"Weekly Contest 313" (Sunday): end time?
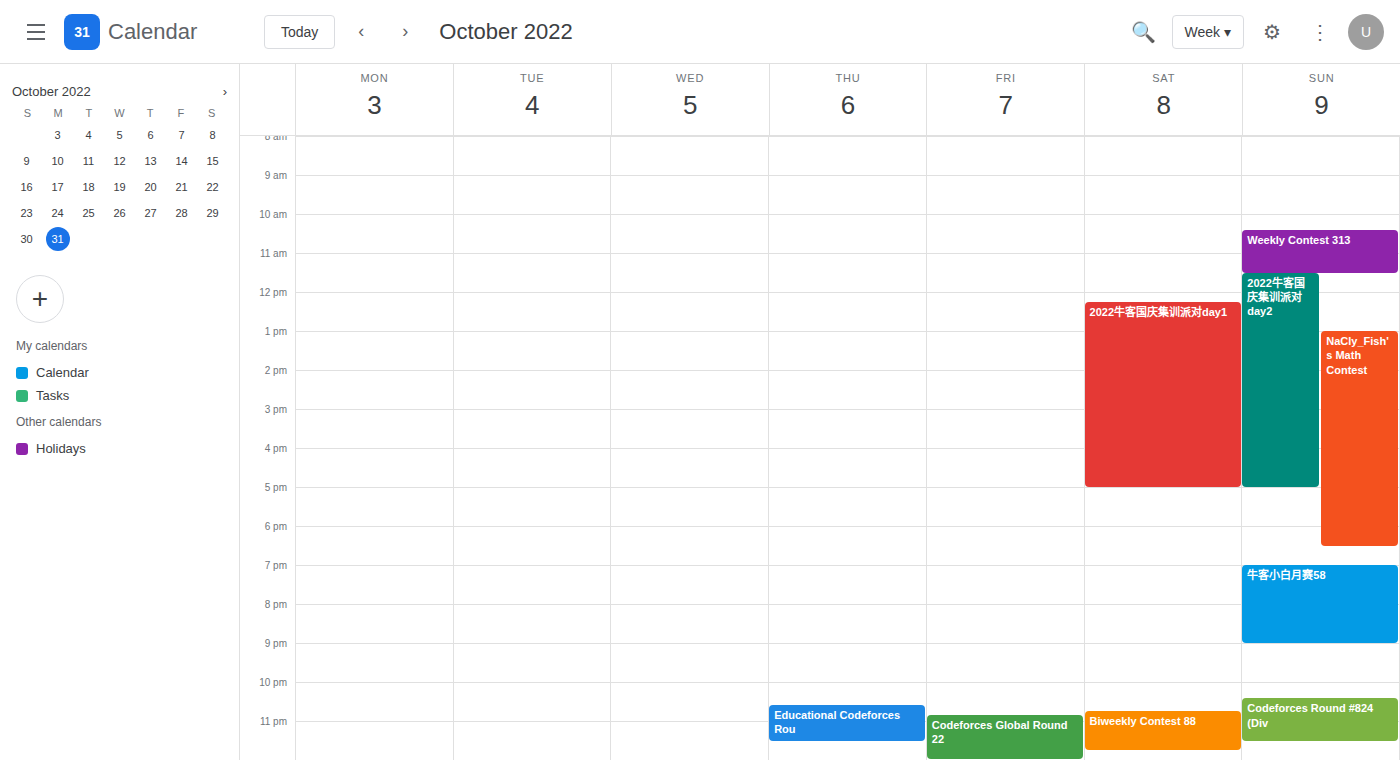
11:30 AM